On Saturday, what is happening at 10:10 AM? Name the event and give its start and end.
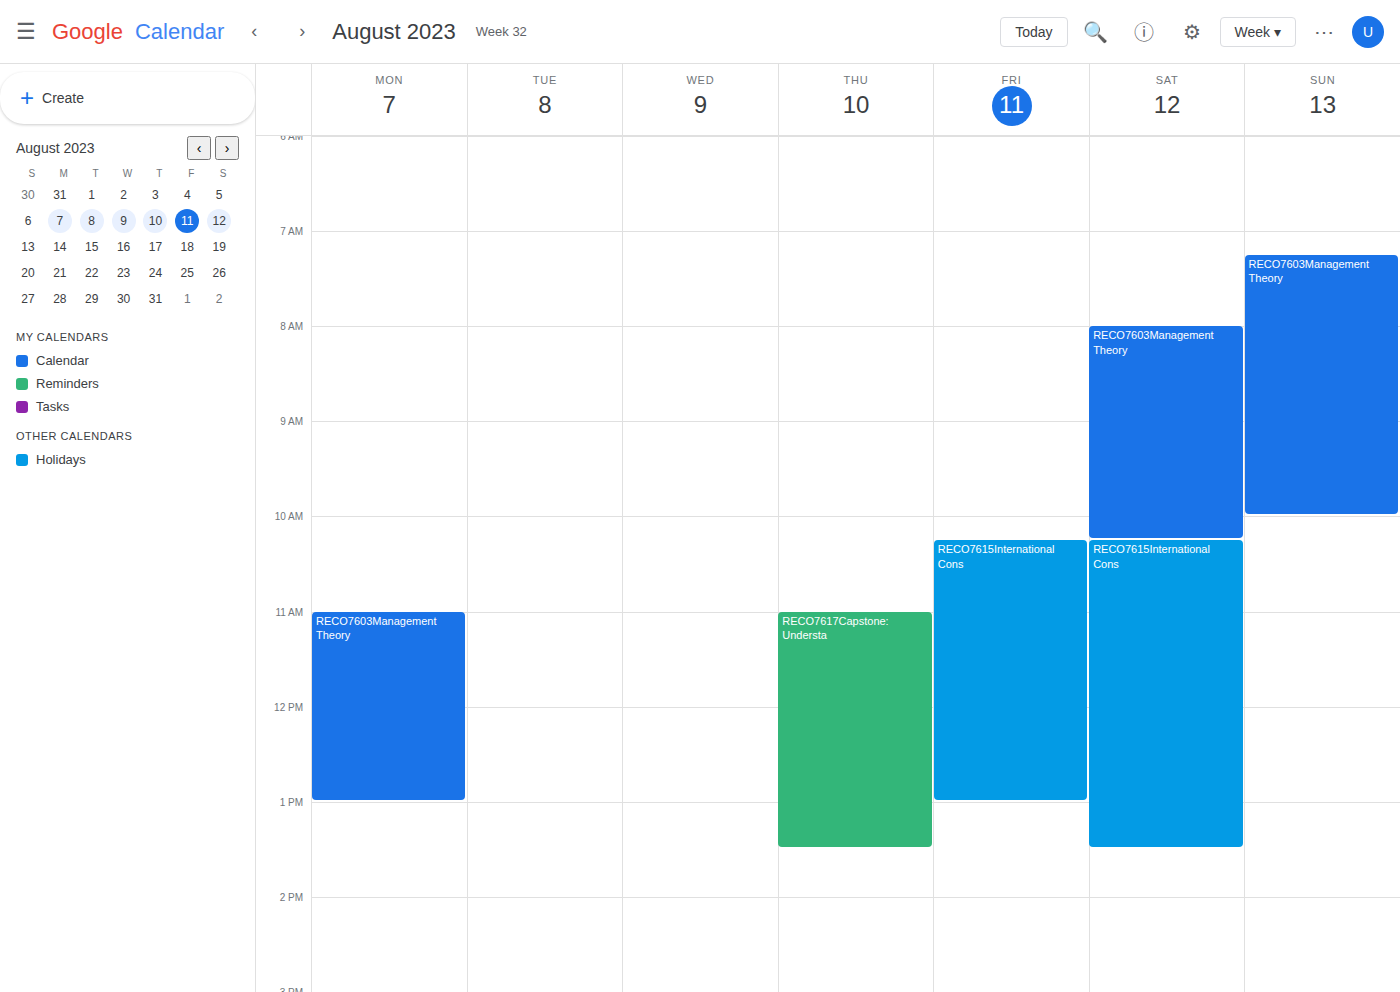
"RECO7603Management Theory", 8:00 AM to 10:15 AM